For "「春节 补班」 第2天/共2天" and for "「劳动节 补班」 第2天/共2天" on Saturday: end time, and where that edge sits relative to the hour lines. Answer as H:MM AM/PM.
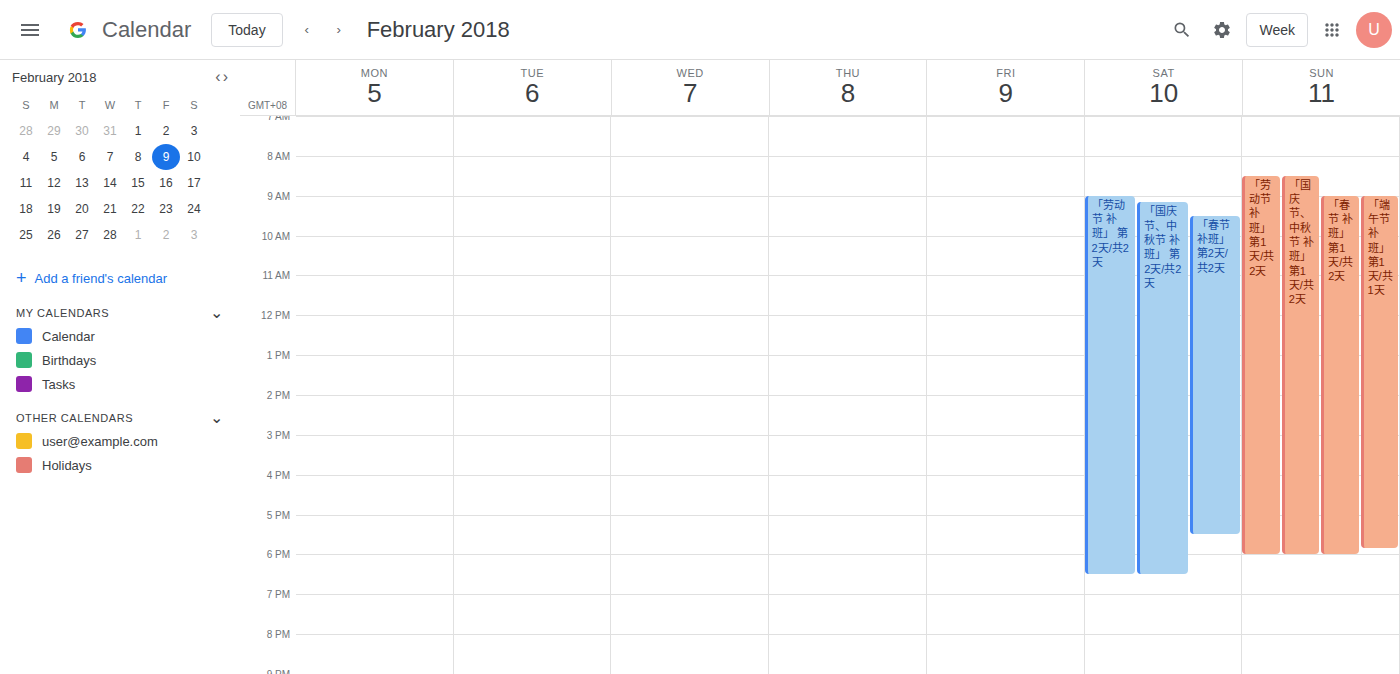
"「春节 补班」 第2天/共2天": 5:30 PM, halfway between the 5 PM and 6 PM lines. "「劳动节 补班」 第2天/共2天": 6:30 PM, halfway between the 6 PM and 7 PM lines.